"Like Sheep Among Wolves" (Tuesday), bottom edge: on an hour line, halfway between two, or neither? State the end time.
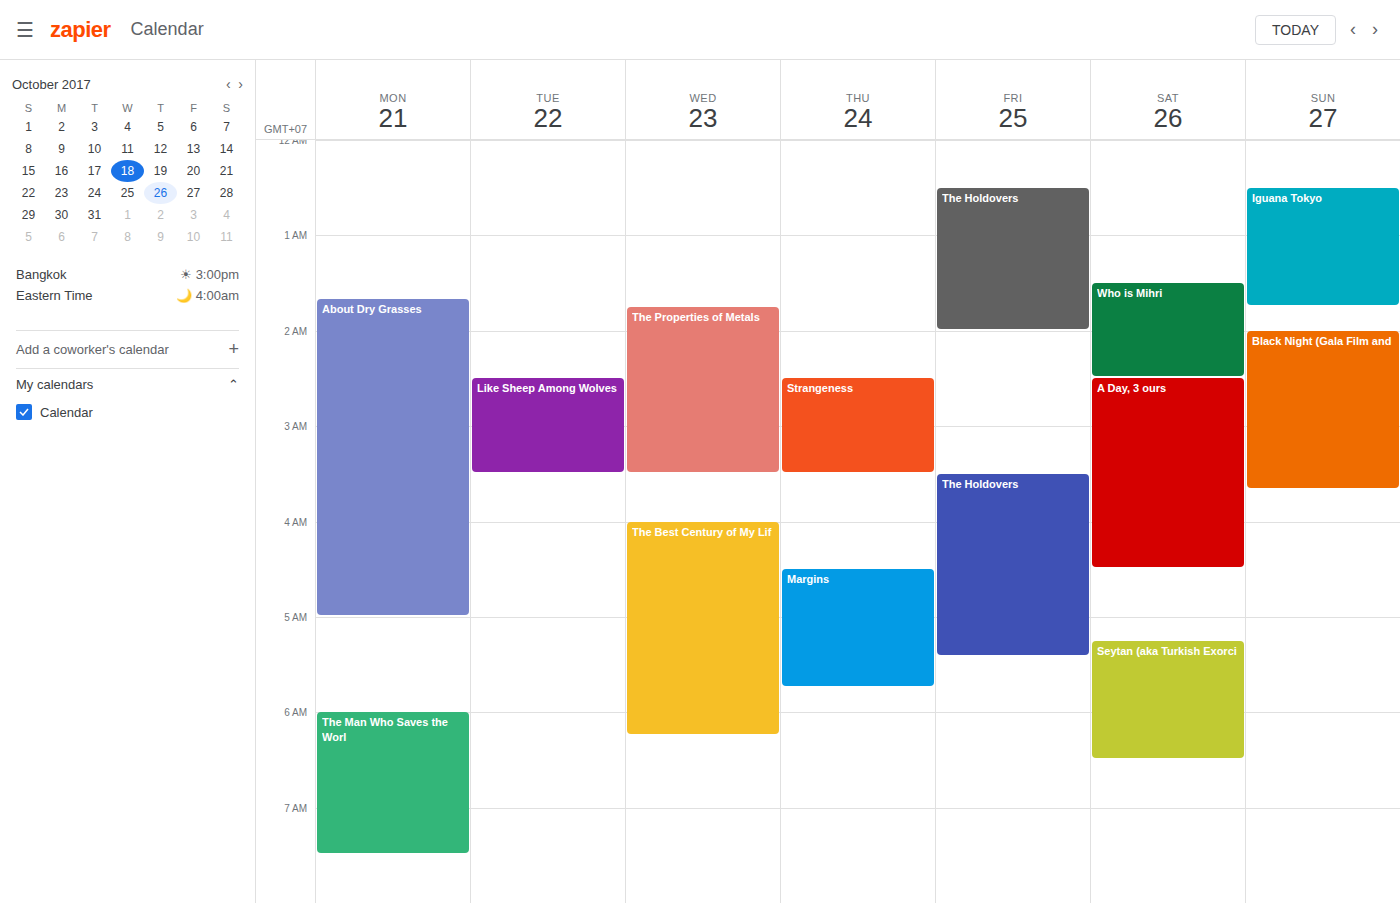
03:30 -- halfway between the 03:00 and 04:00 lines.